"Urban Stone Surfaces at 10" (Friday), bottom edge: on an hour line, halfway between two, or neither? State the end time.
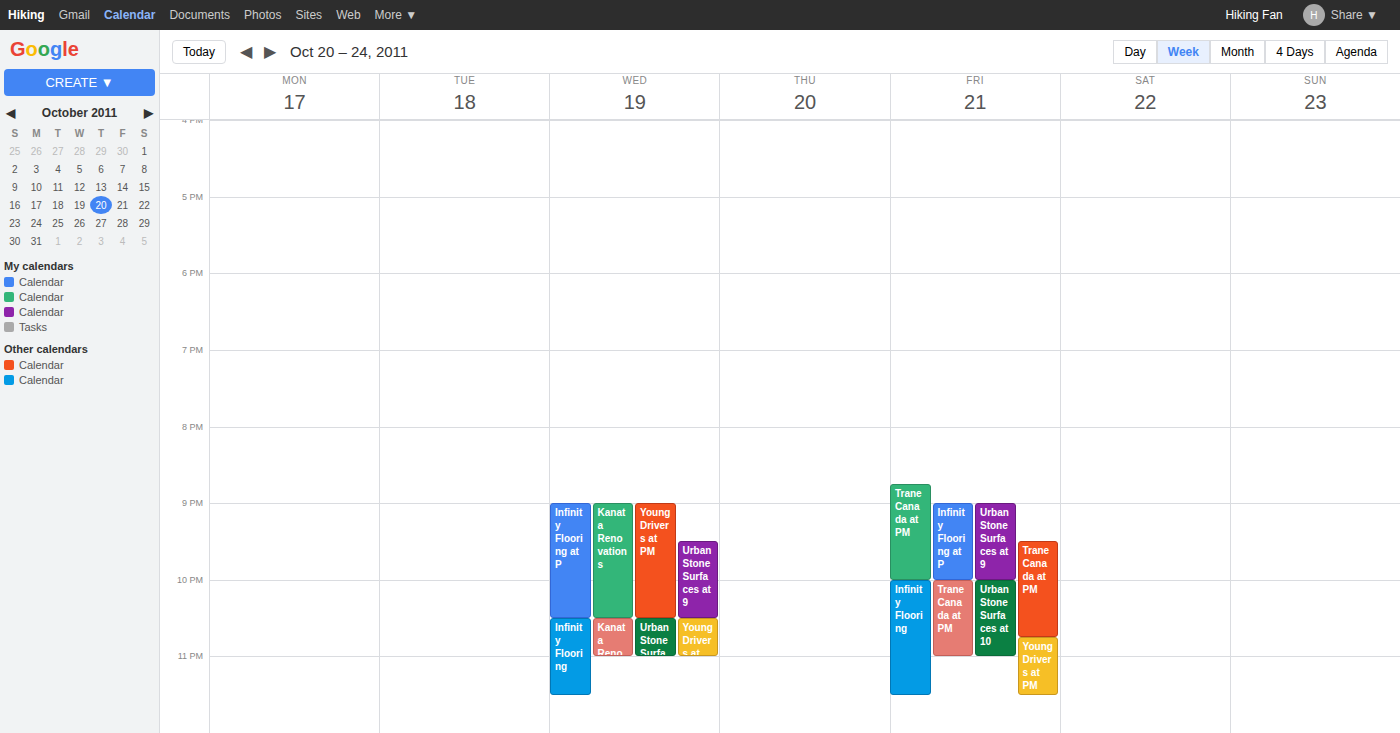
23:00 -- exactly on the 23:00 line.